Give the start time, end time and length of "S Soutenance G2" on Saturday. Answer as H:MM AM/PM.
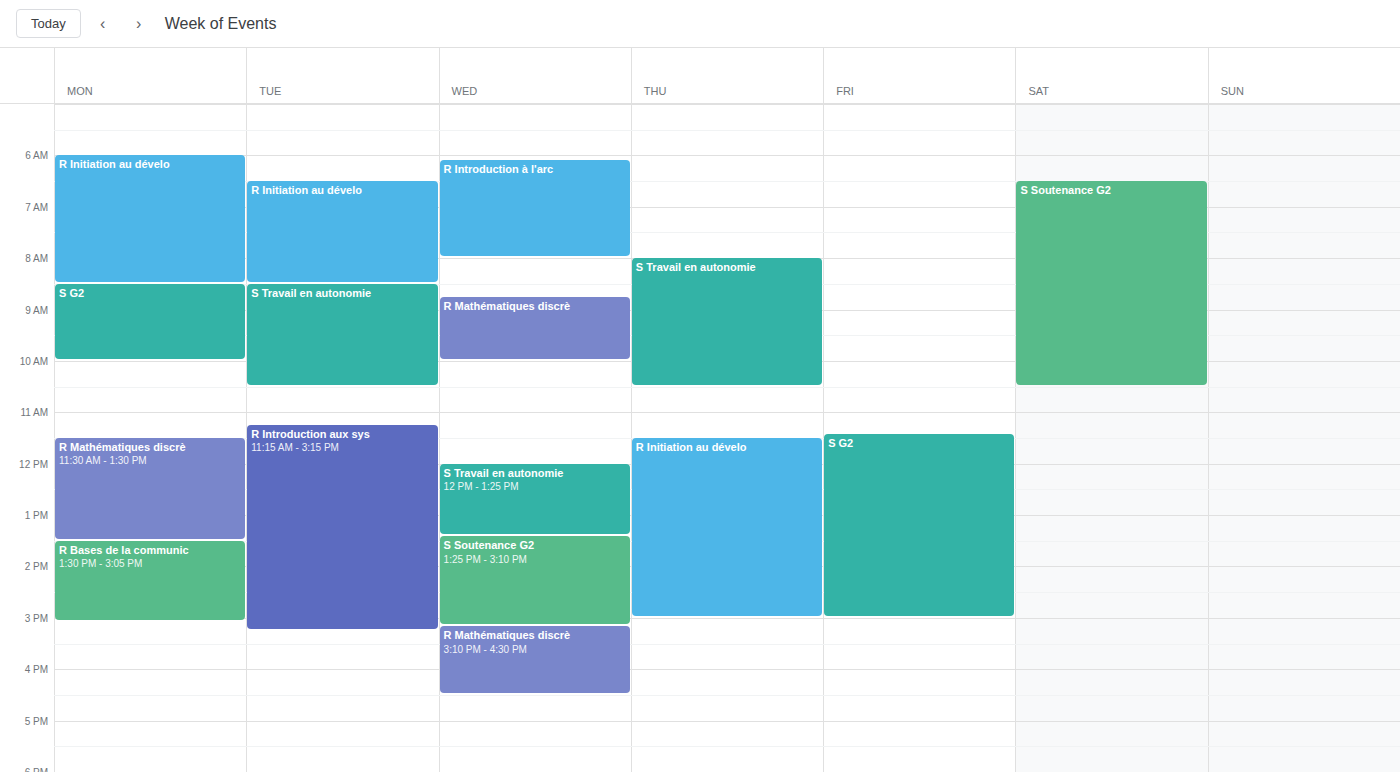
6:30 AM to 10:30 AM, 4 hours